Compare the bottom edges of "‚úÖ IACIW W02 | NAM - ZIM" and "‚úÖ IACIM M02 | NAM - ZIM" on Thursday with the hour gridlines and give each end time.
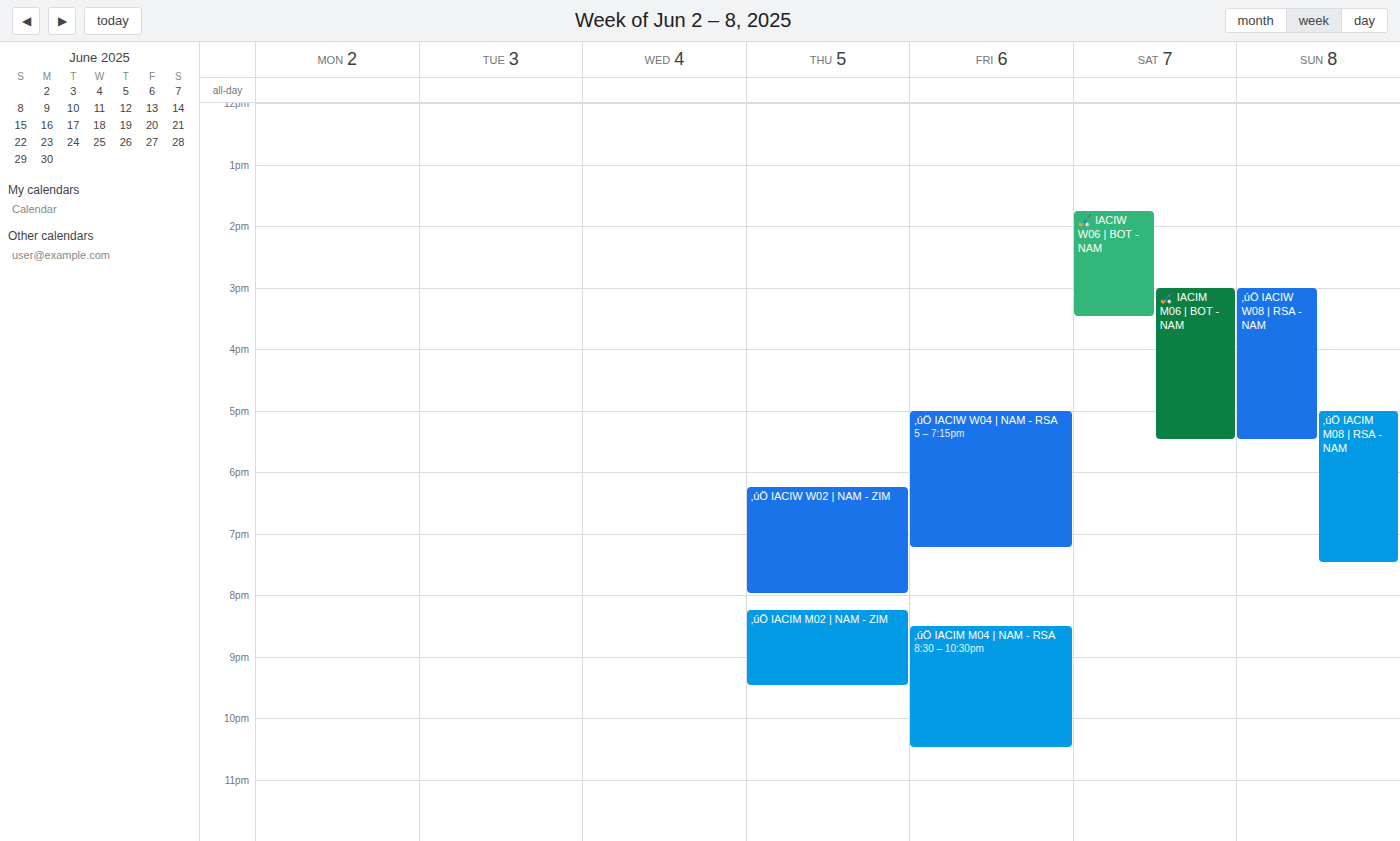
"‚úÖ IACIW W02 | NAM - ZIM": 20:00, exactly on the 20:00 line. "‚úÖ IACIM M02 | NAM - ZIM": 21:30, halfway between the 21:00 and 22:00 lines.